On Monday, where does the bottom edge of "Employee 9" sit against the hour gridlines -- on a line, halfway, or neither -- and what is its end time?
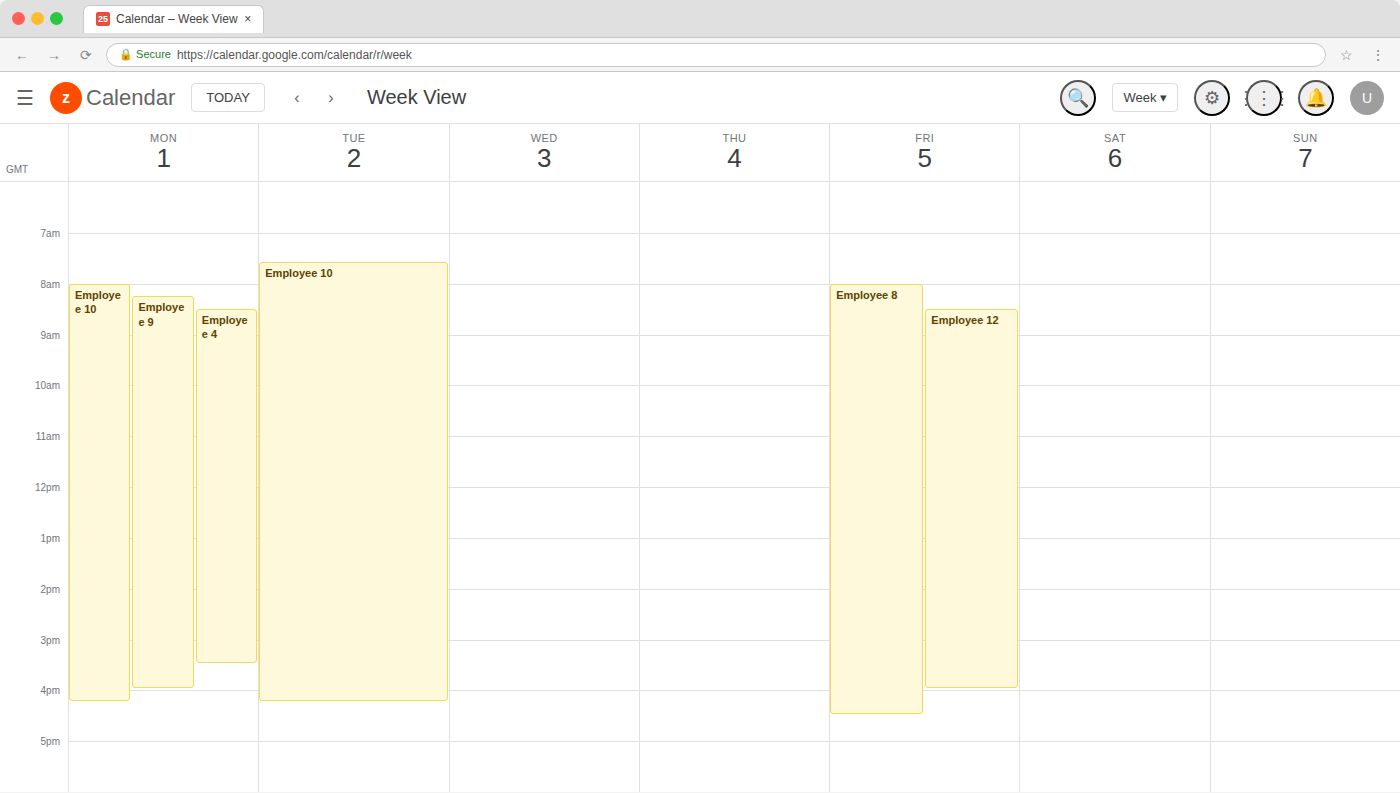
4:00 PM -- exactly on the 4 PM line.